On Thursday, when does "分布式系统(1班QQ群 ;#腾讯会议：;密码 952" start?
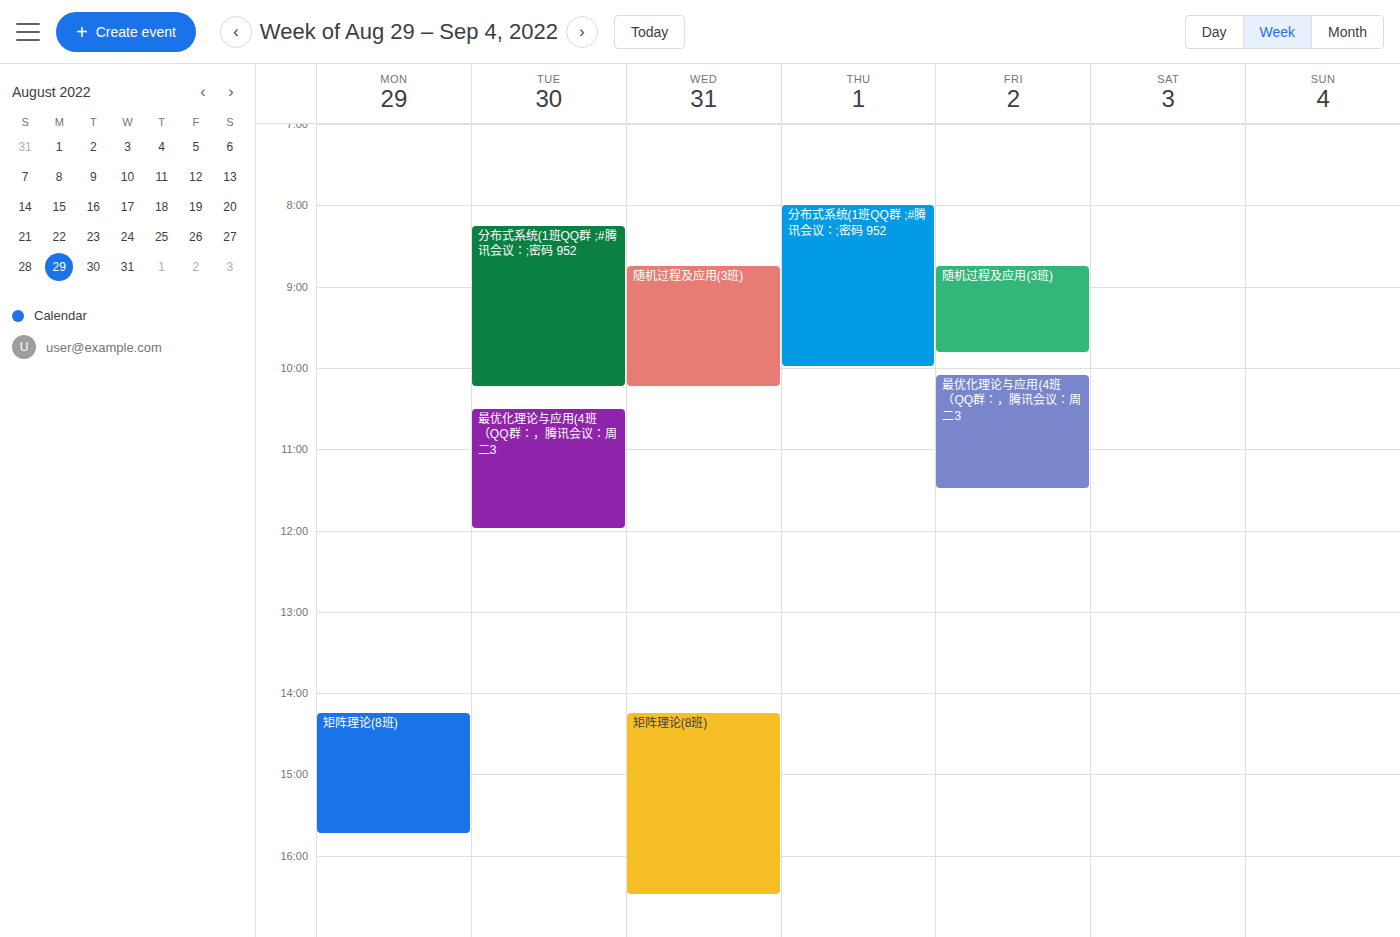
8:00 AM